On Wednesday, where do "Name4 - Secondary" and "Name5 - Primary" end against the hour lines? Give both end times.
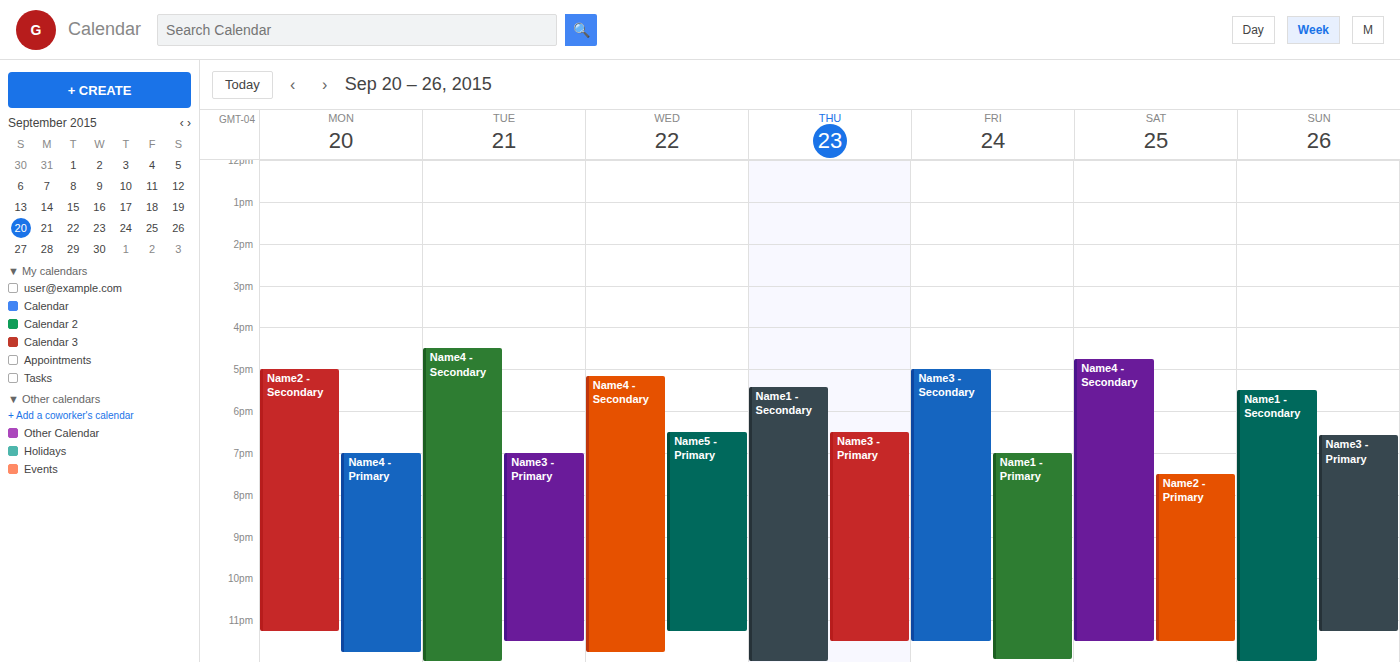
"Name4 - Secondary": 11:45 PM, neither: three quarters of the way from the 11 PM line to the 12 AM line. "Name5 - Primary": 11:15 PM, neither: a quarter of the way from the 11 PM line to the 12 AM line.